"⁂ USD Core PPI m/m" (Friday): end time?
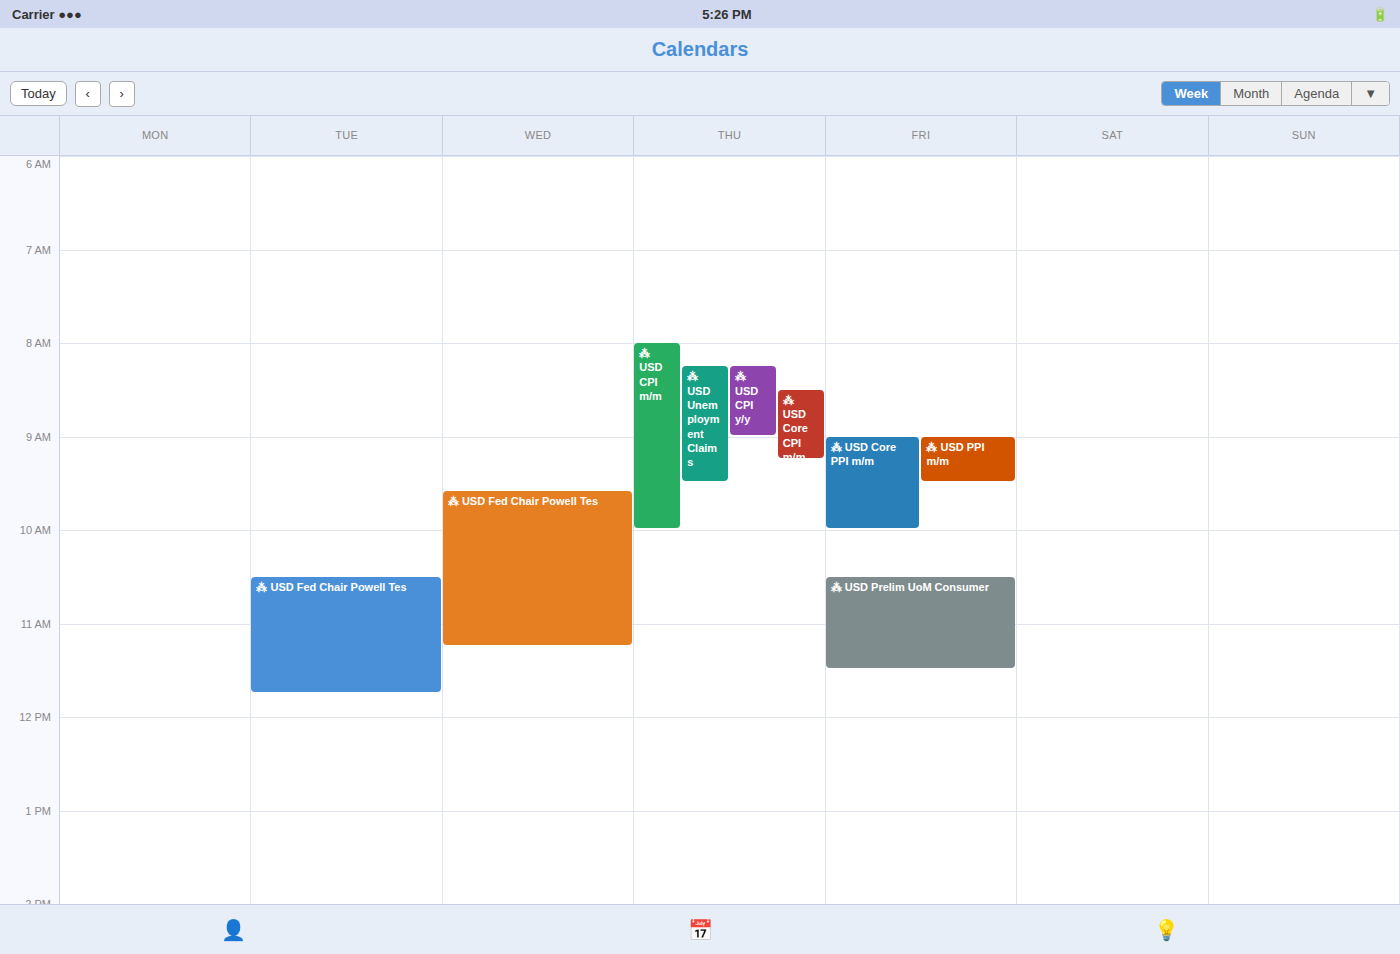
10:00 AM